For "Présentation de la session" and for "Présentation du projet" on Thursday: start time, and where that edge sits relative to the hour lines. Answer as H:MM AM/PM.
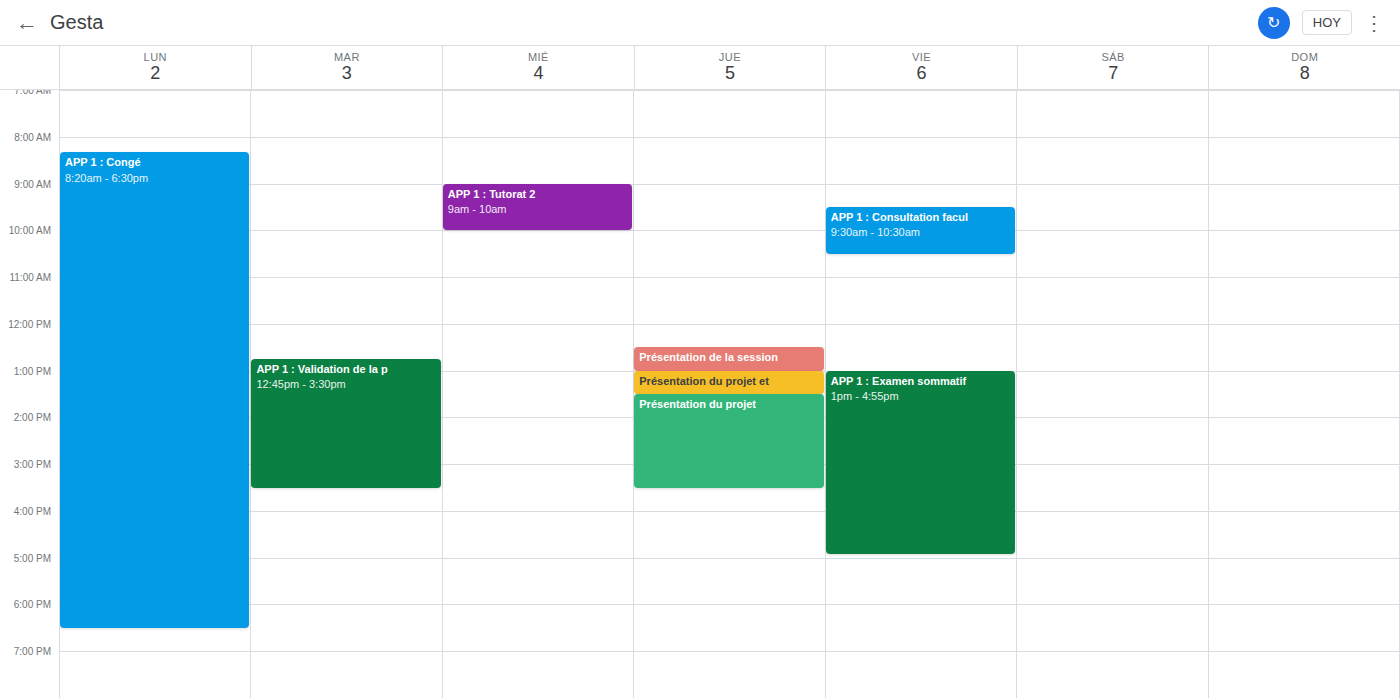
"Présentation de la session": 12:30 PM, halfway between the 12 PM and 1 PM lines. "Présentation du projet": 1:30 PM, halfway between the 1 PM and 2 PM lines.